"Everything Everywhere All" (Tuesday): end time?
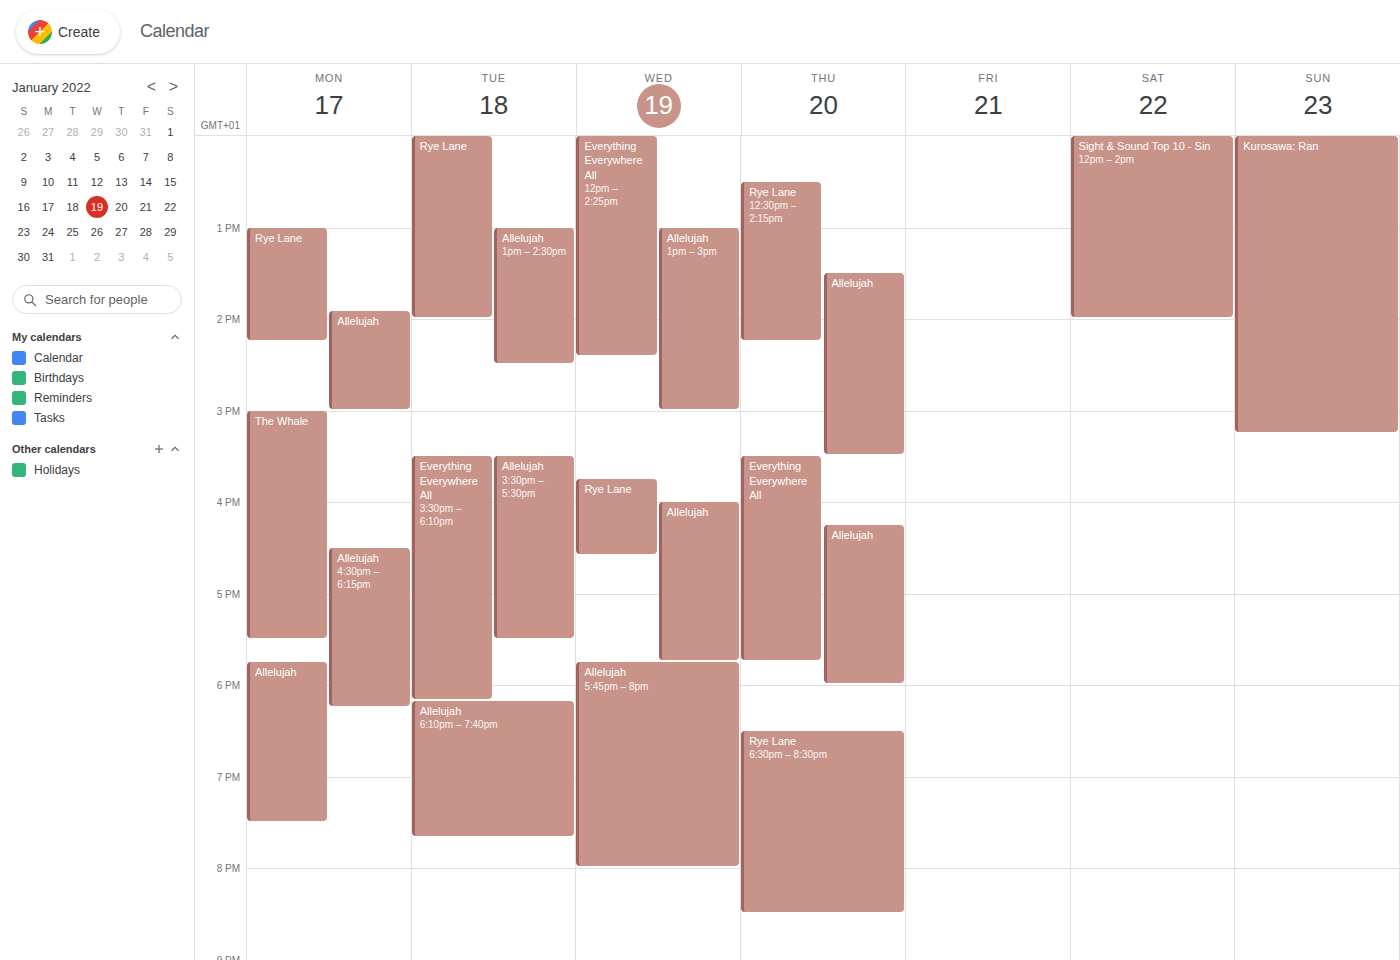
6:10 PM